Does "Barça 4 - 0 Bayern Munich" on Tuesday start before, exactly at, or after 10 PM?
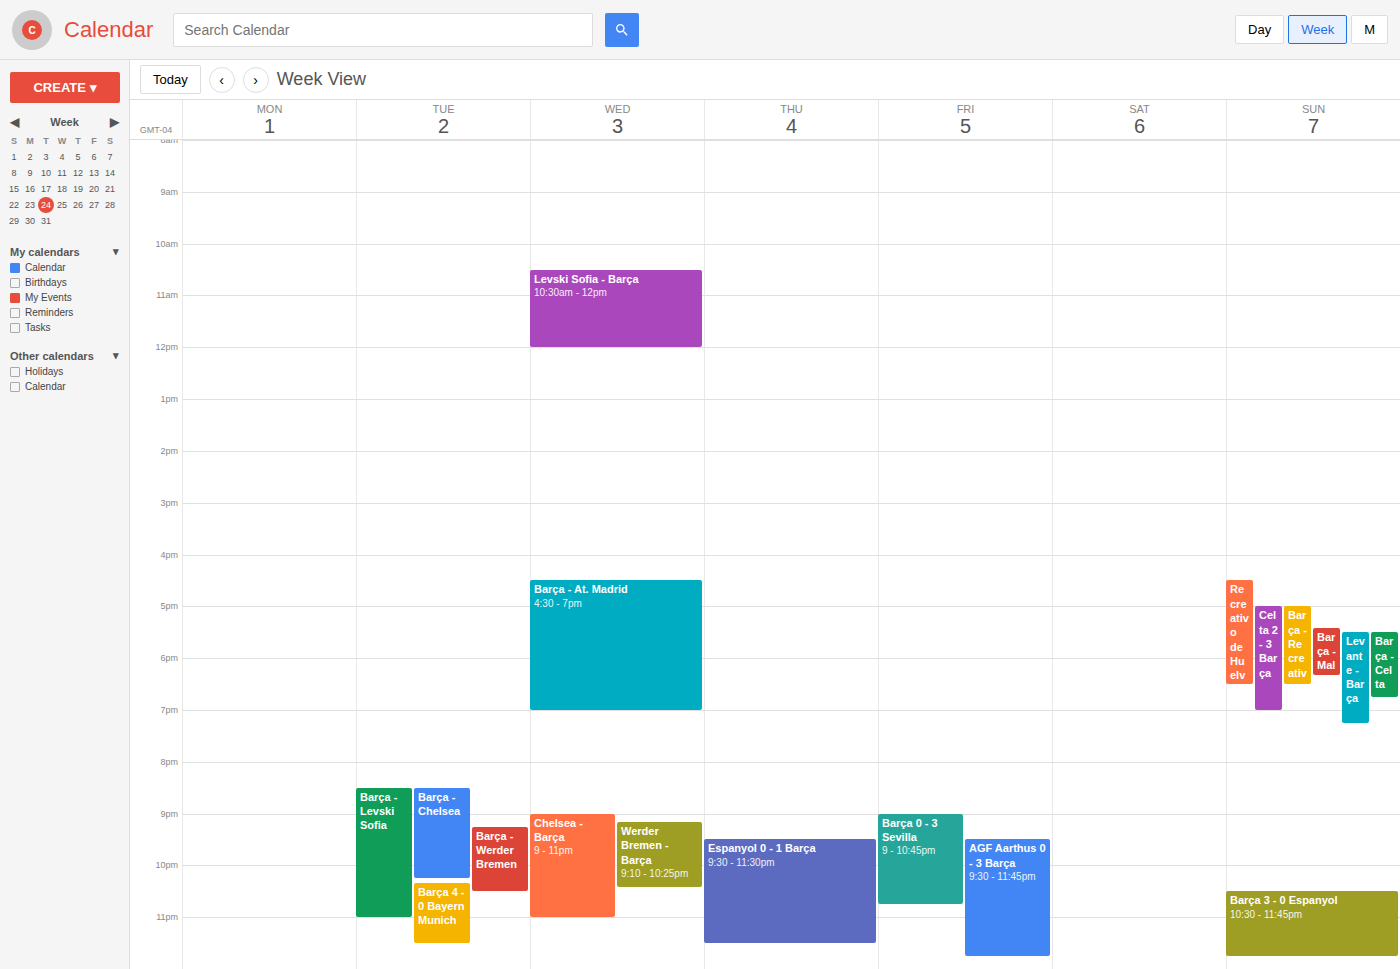
10:20 PM -- after 10 PM, 20 minutes below the 10 PM line.